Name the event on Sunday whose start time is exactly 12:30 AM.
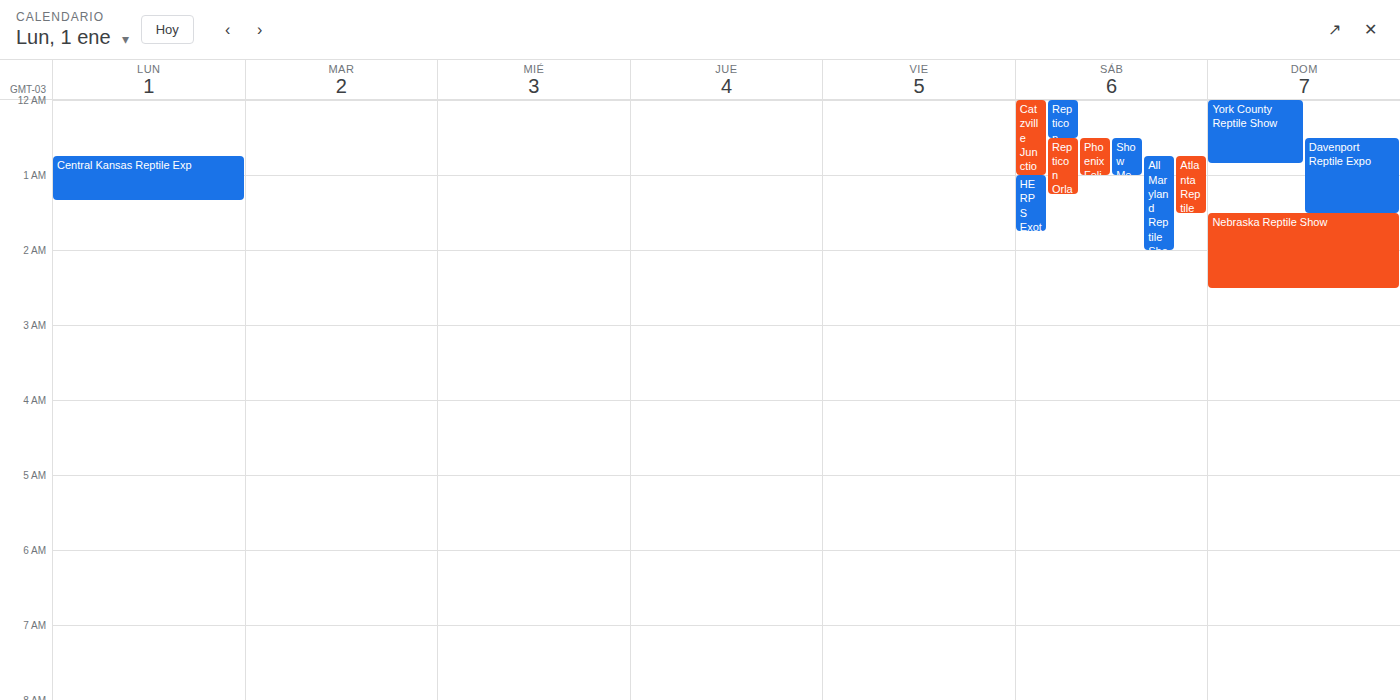
"Davenport Reptile Expo"